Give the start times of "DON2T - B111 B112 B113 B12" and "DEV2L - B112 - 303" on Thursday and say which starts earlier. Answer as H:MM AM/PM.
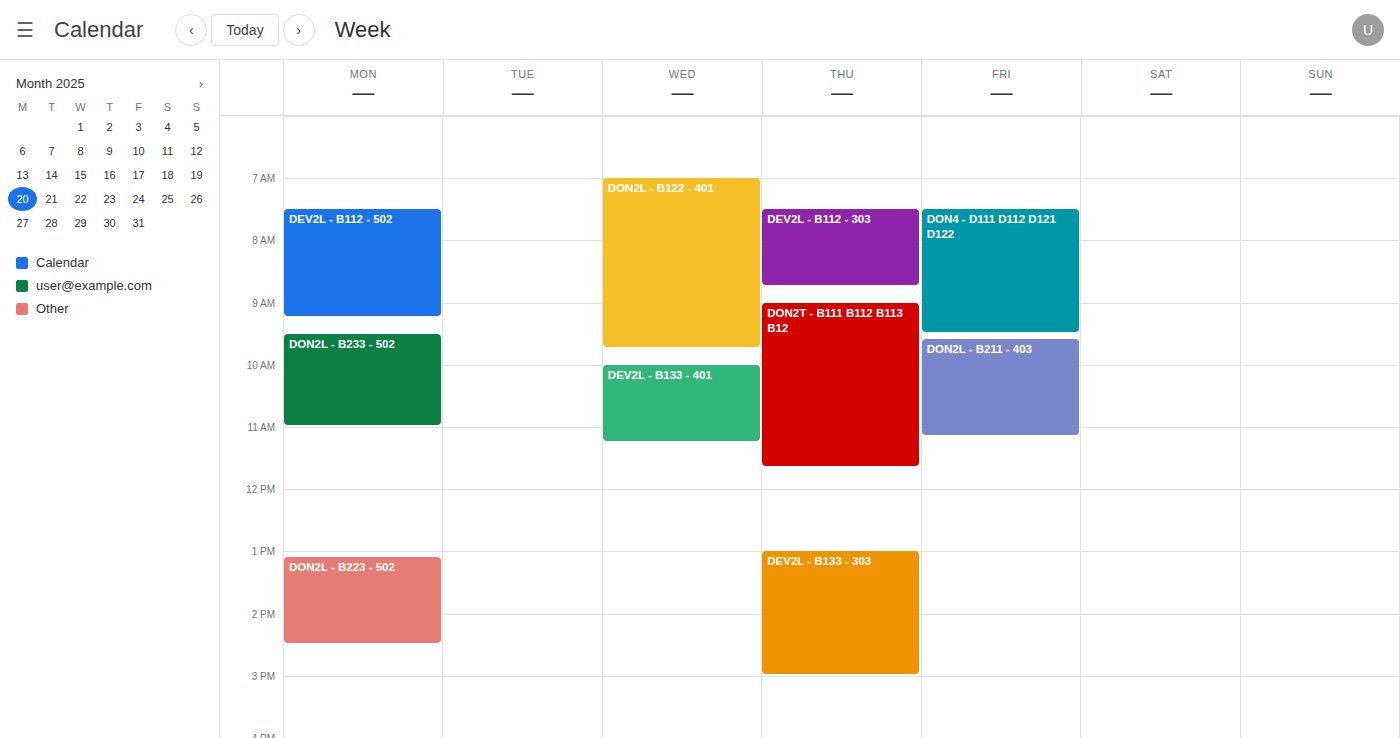
"DEV2L - B112 - 303" 7:30 AM; "DON2T - B111 B112 B113 B12" 9:00 AM.